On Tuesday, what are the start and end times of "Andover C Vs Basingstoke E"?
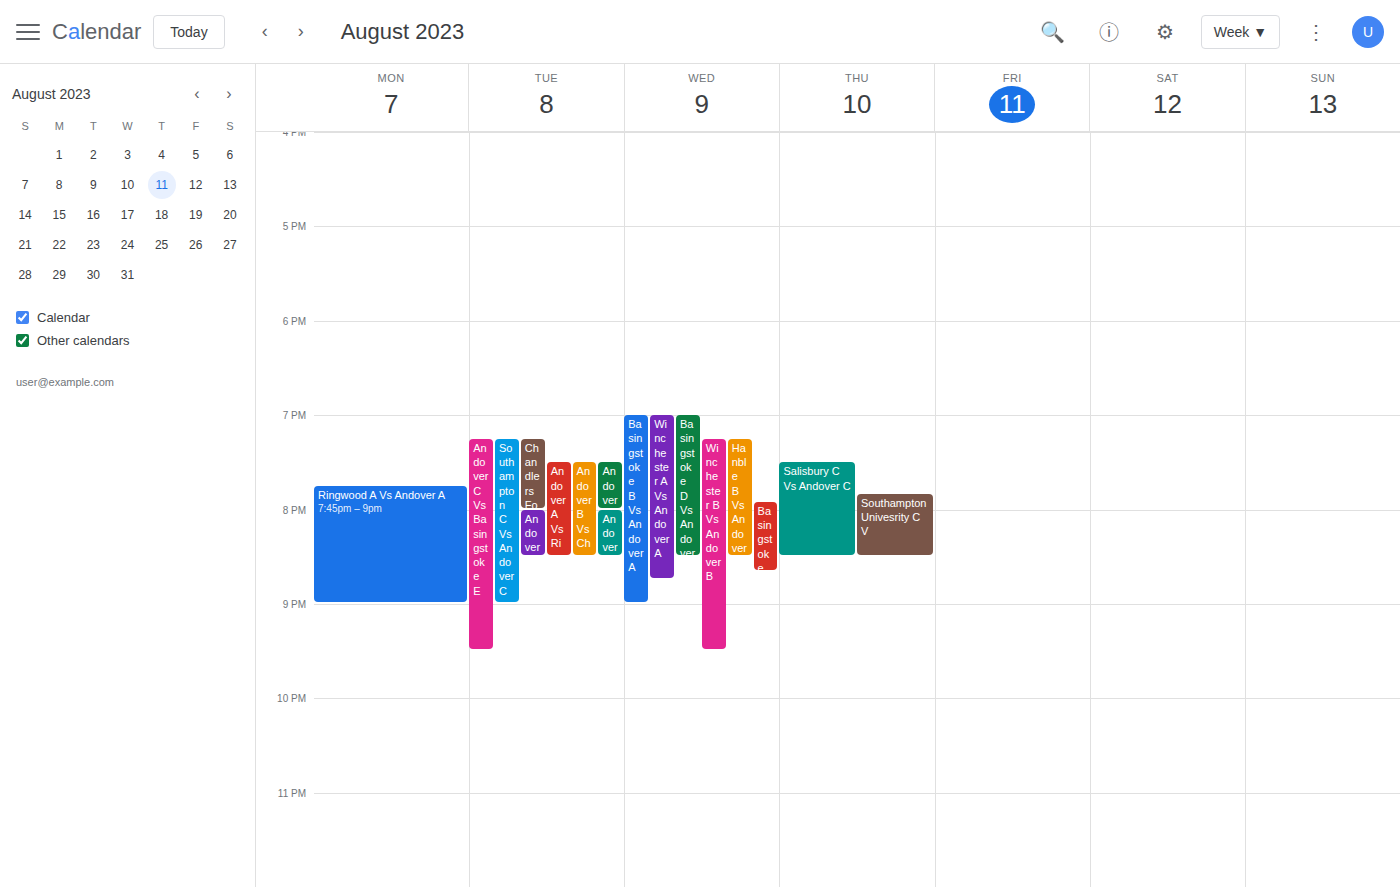
7:15 PM to 9:30 PM